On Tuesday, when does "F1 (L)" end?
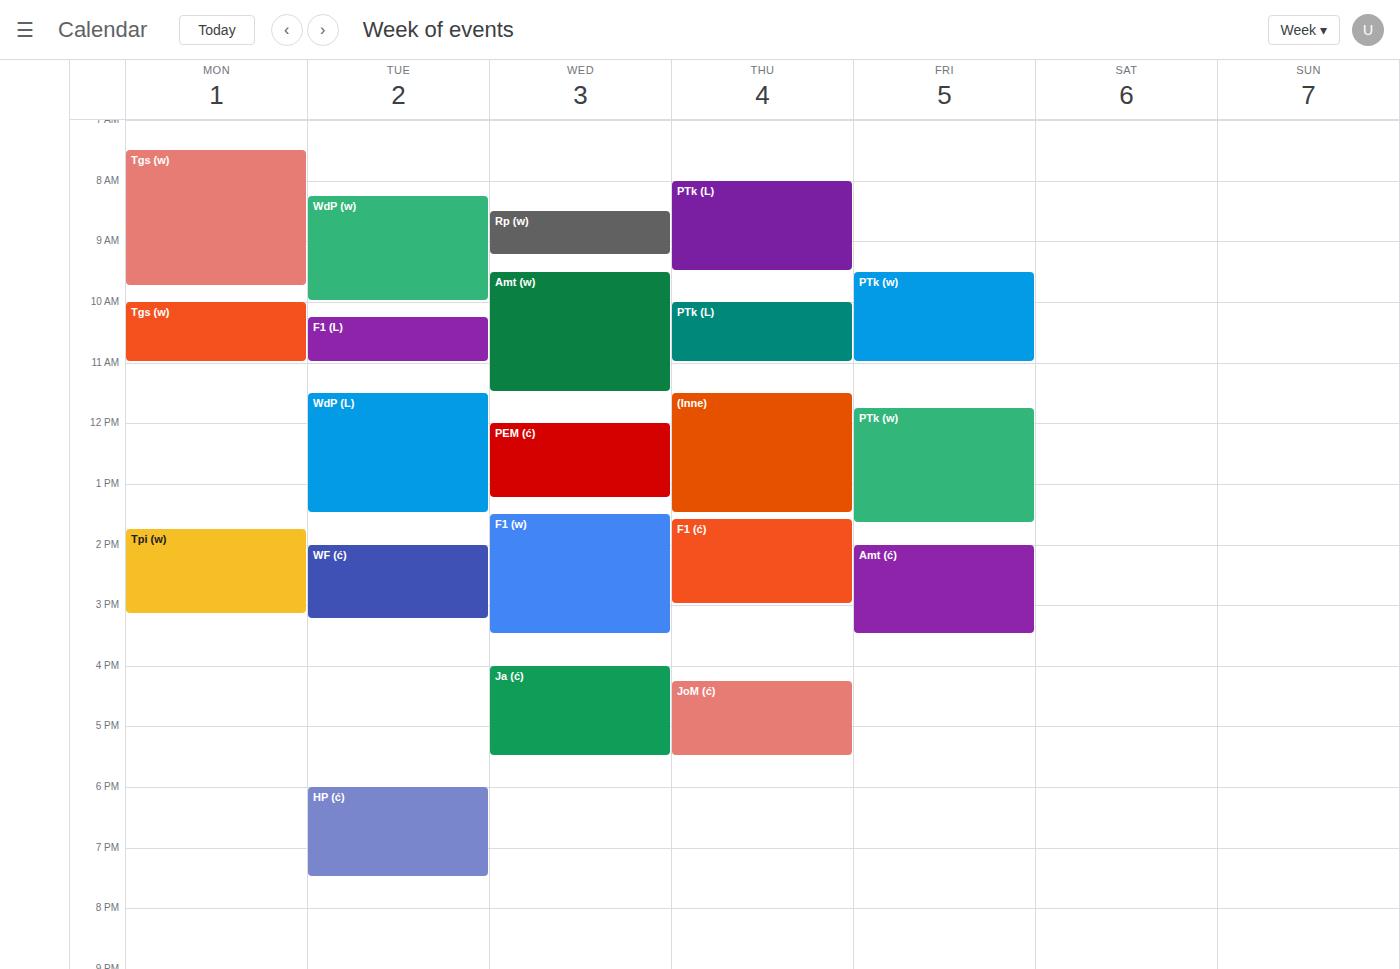
11:00 AM